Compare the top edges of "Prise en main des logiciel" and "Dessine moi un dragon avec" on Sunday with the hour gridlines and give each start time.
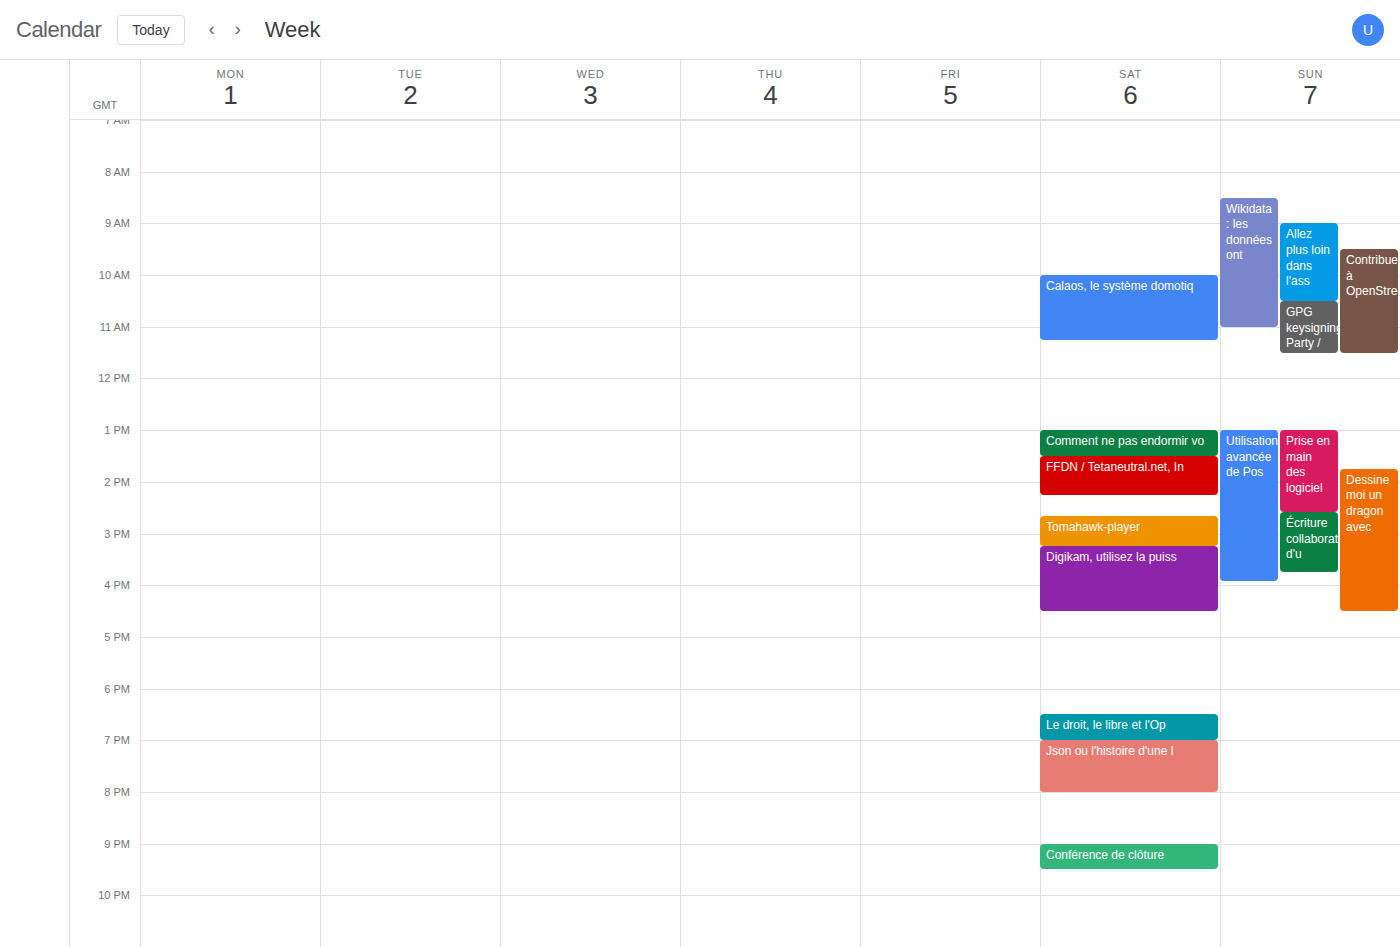
"Prise en main des logiciel": 1:00 PM, exactly on the 1 PM line. "Dessine moi un dragon avec": 1:45 PM, neither: three quarters of the way from the 1 PM line to the 2 PM line.